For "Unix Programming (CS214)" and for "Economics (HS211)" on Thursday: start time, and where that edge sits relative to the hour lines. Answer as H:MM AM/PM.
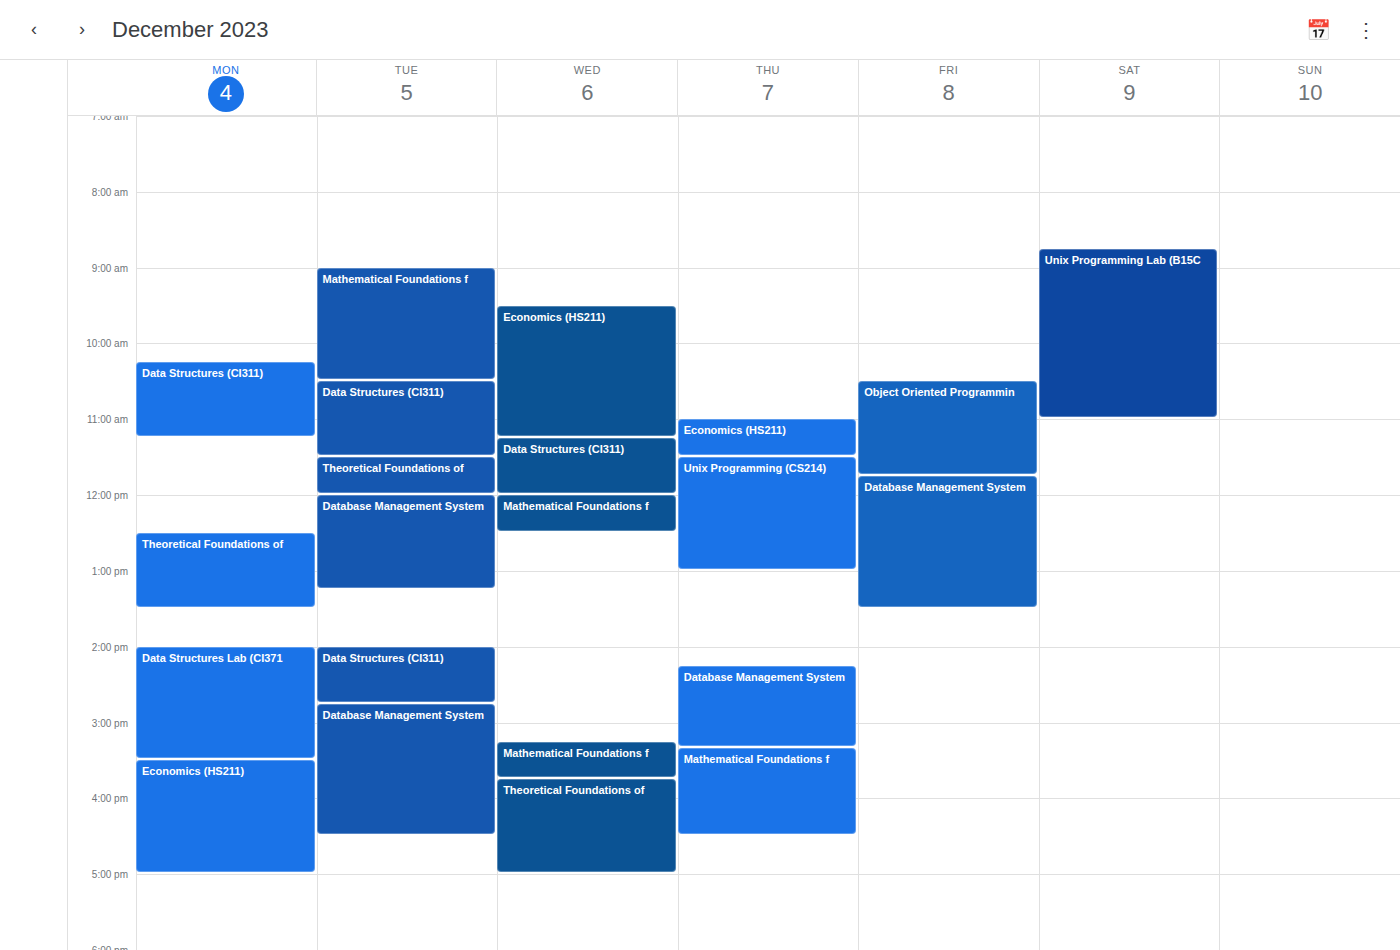
"Unix Programming (CS214)": 11:30 AM, halfway between the 11 AM and 12 PM lines. "Economics (HS211)": 11:00 AM, exactly on the 11 AM line.